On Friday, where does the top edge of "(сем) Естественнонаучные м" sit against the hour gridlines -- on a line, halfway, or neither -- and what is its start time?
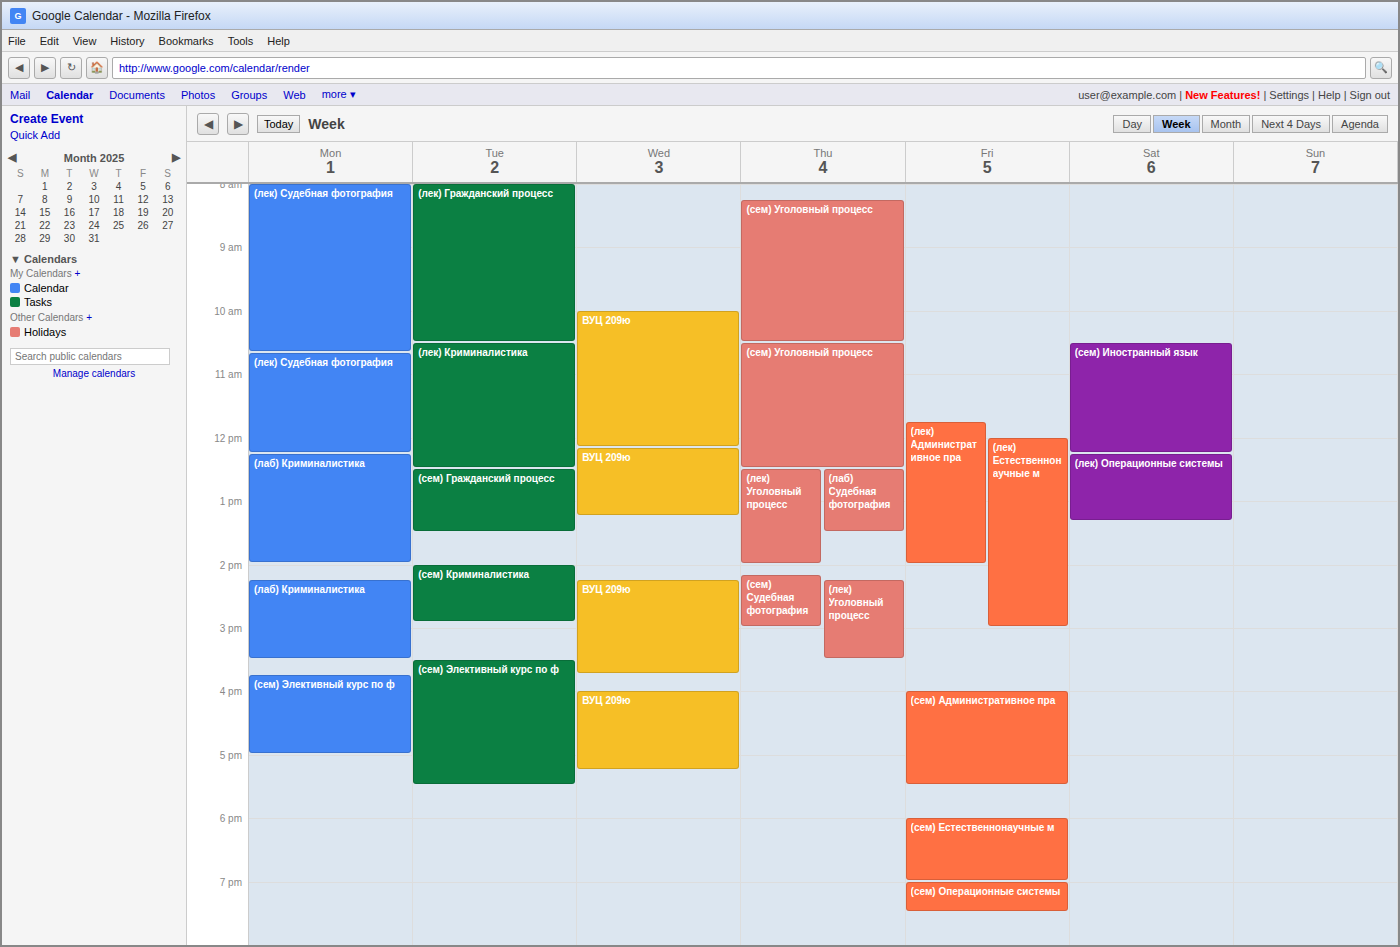
6:00 PM -- exactly on the 6 PM line.